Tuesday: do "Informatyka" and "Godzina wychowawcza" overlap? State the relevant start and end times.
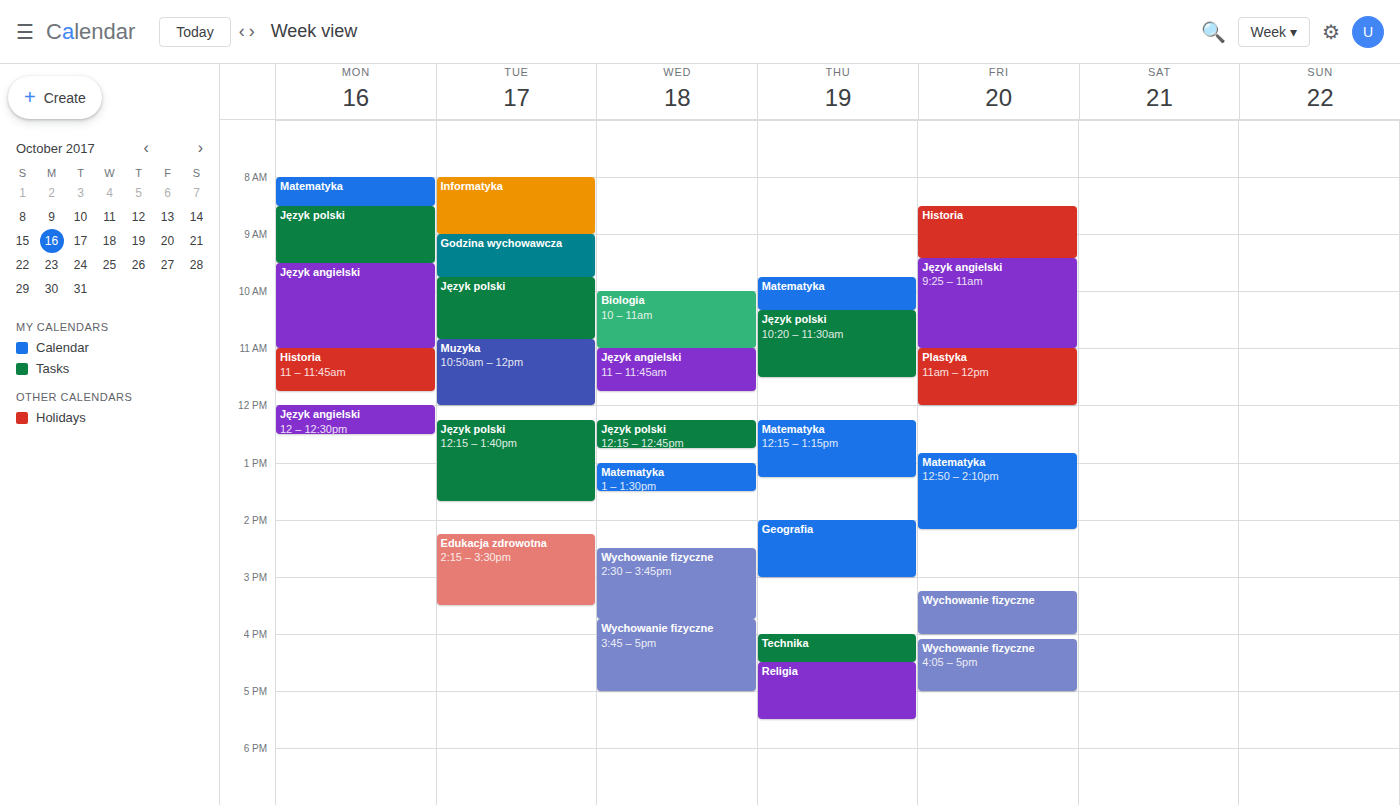
"Informatyka" ends at 9:00 AM, exactly when "Godzina wychowawcza" starts -- they touch but do not overlap.